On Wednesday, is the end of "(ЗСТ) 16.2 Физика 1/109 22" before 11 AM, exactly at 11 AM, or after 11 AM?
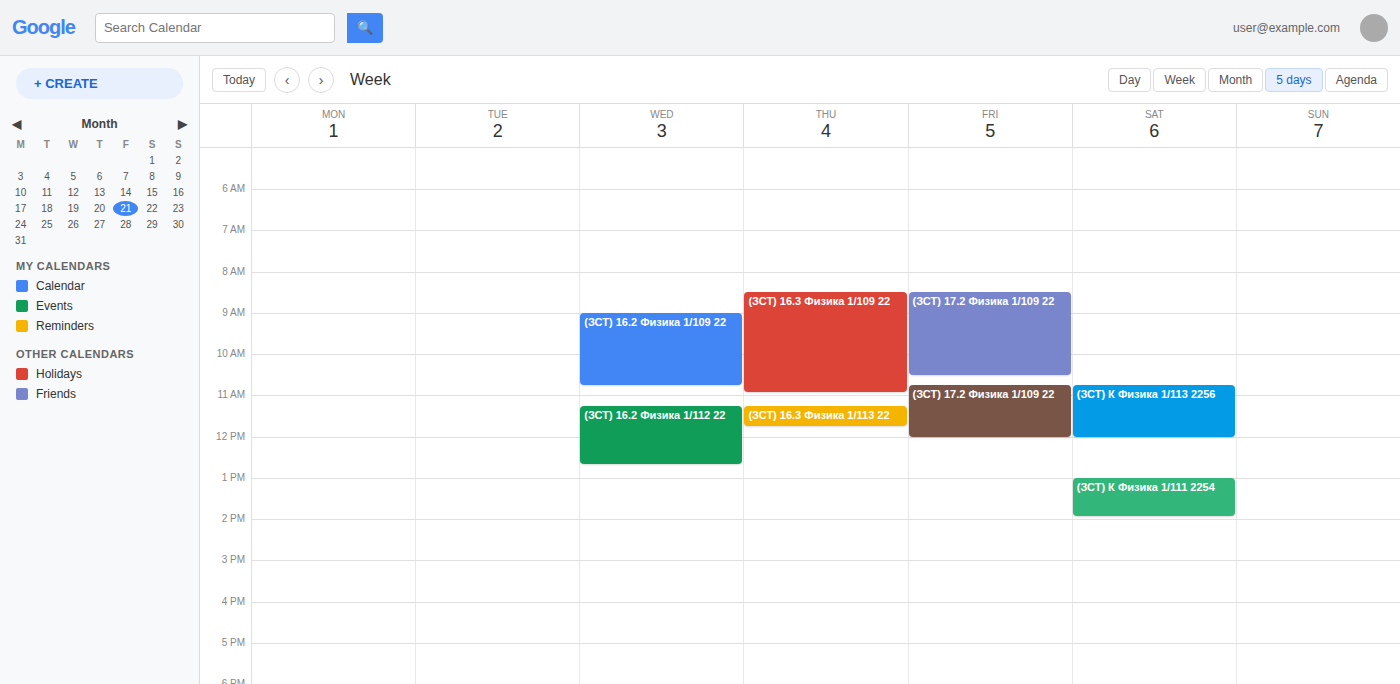
10:45 AM -- before 11 AM, 15 minutes above the 11 AM line.